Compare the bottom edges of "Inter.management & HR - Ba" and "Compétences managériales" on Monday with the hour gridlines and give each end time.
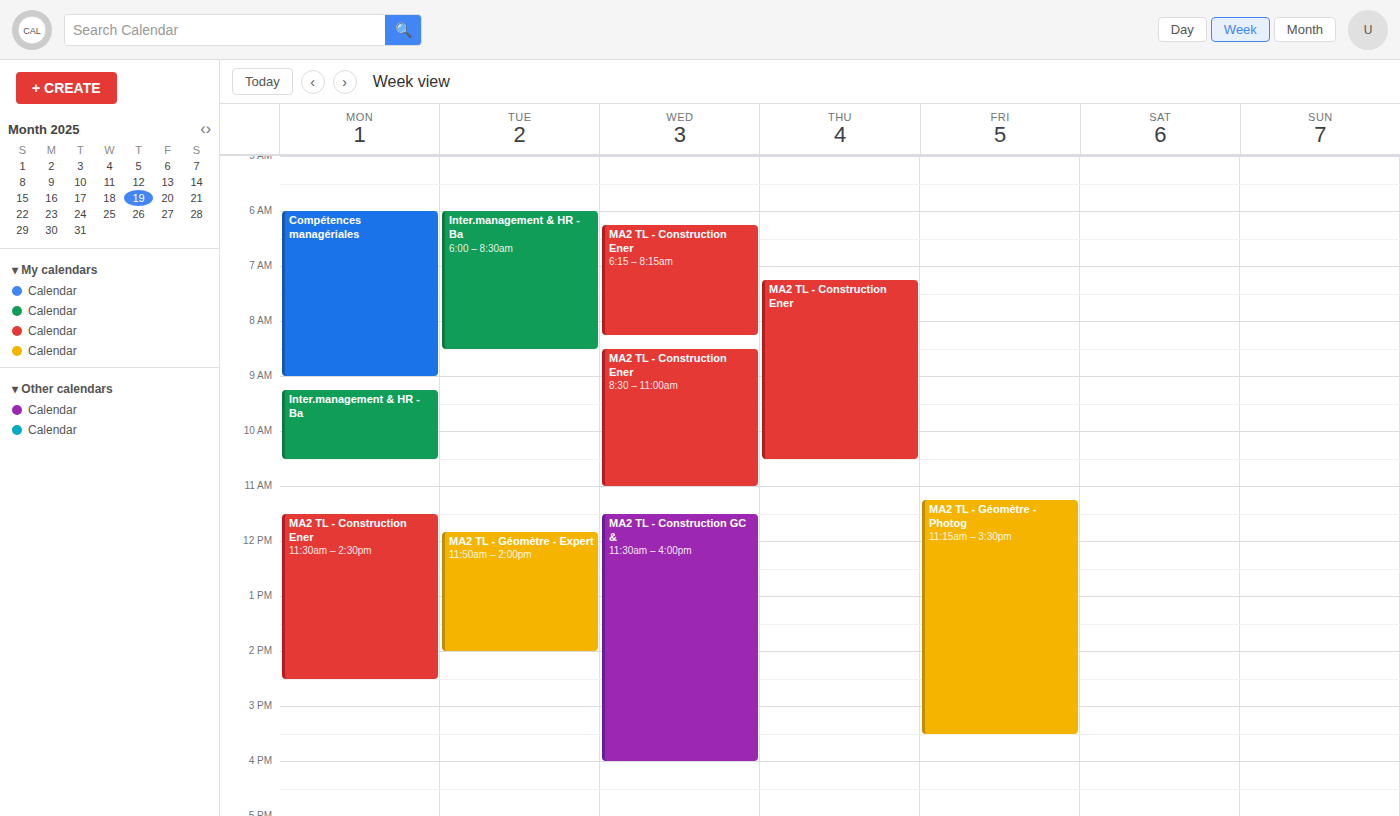
"Inter.management & HR - Ba": 10:30, halfway between the 10:00 and 11:00 lines. "Compétences managériales": 09:00, exactly on the 09:00 line.